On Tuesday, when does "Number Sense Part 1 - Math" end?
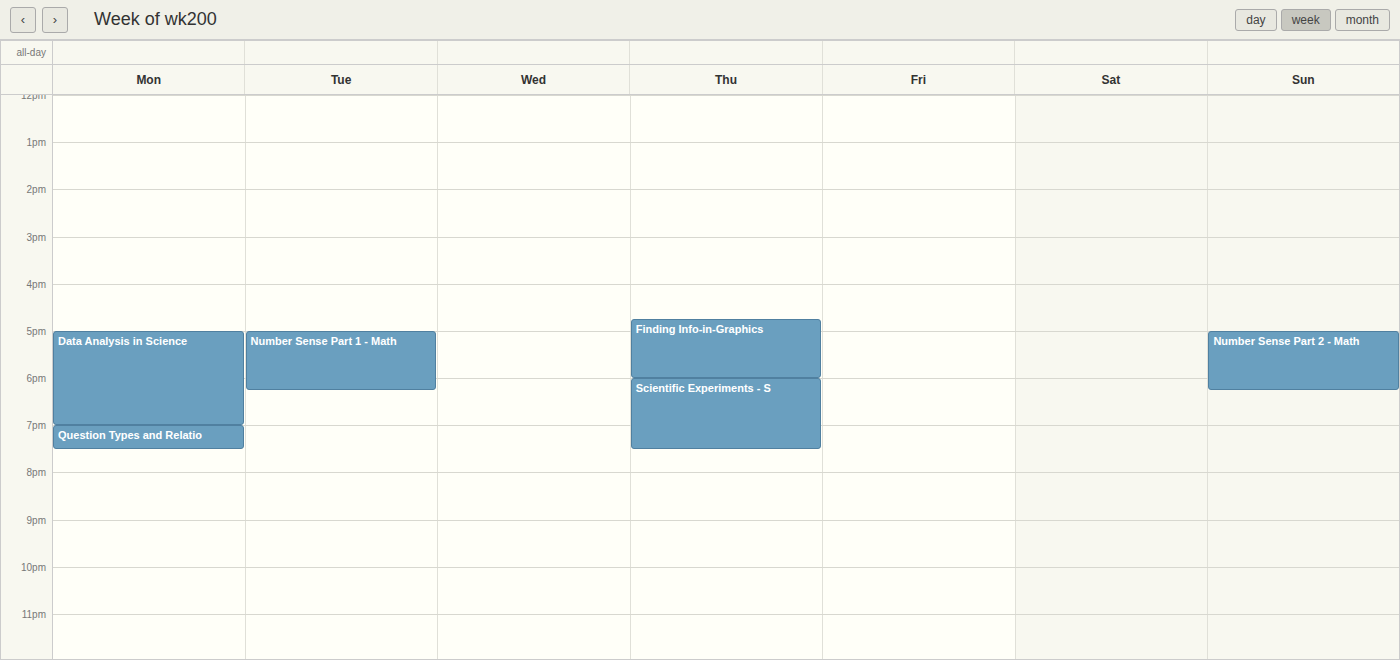
18:15